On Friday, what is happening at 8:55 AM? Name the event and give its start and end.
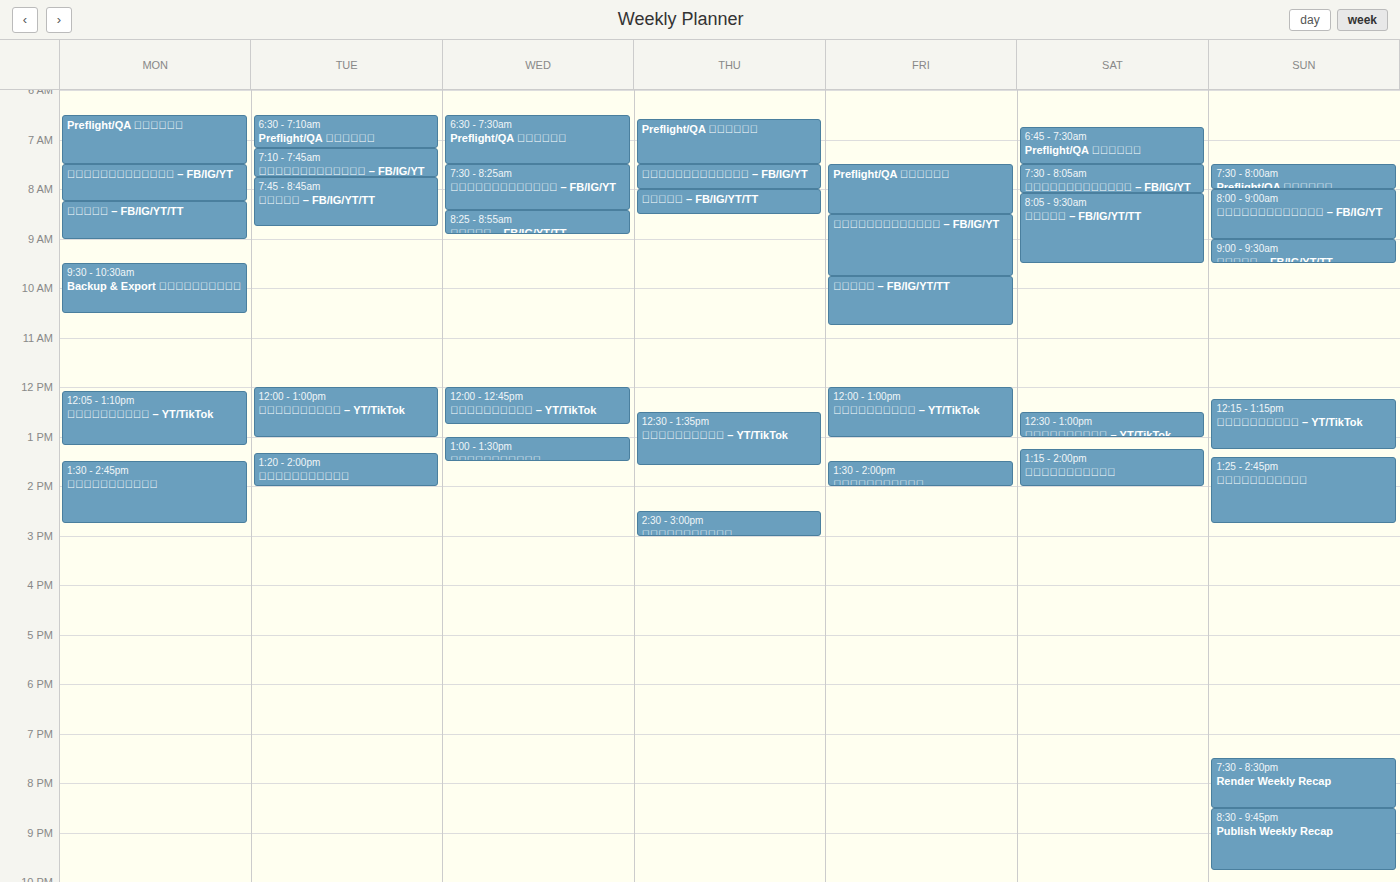
"ทักทายยามเช้า – FB/IG/YT", 8:30 AM to 9:45 AM